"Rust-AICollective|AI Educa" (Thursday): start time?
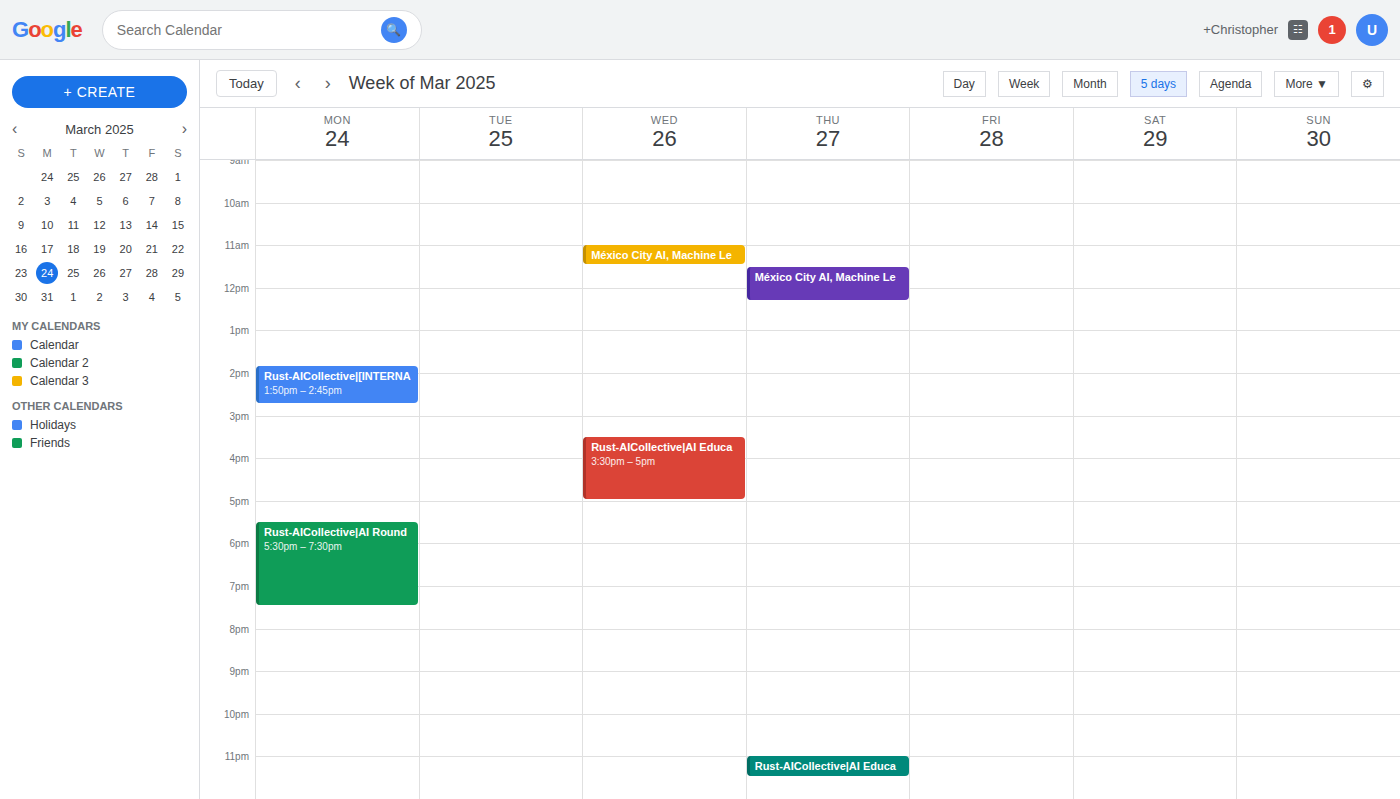
23:00